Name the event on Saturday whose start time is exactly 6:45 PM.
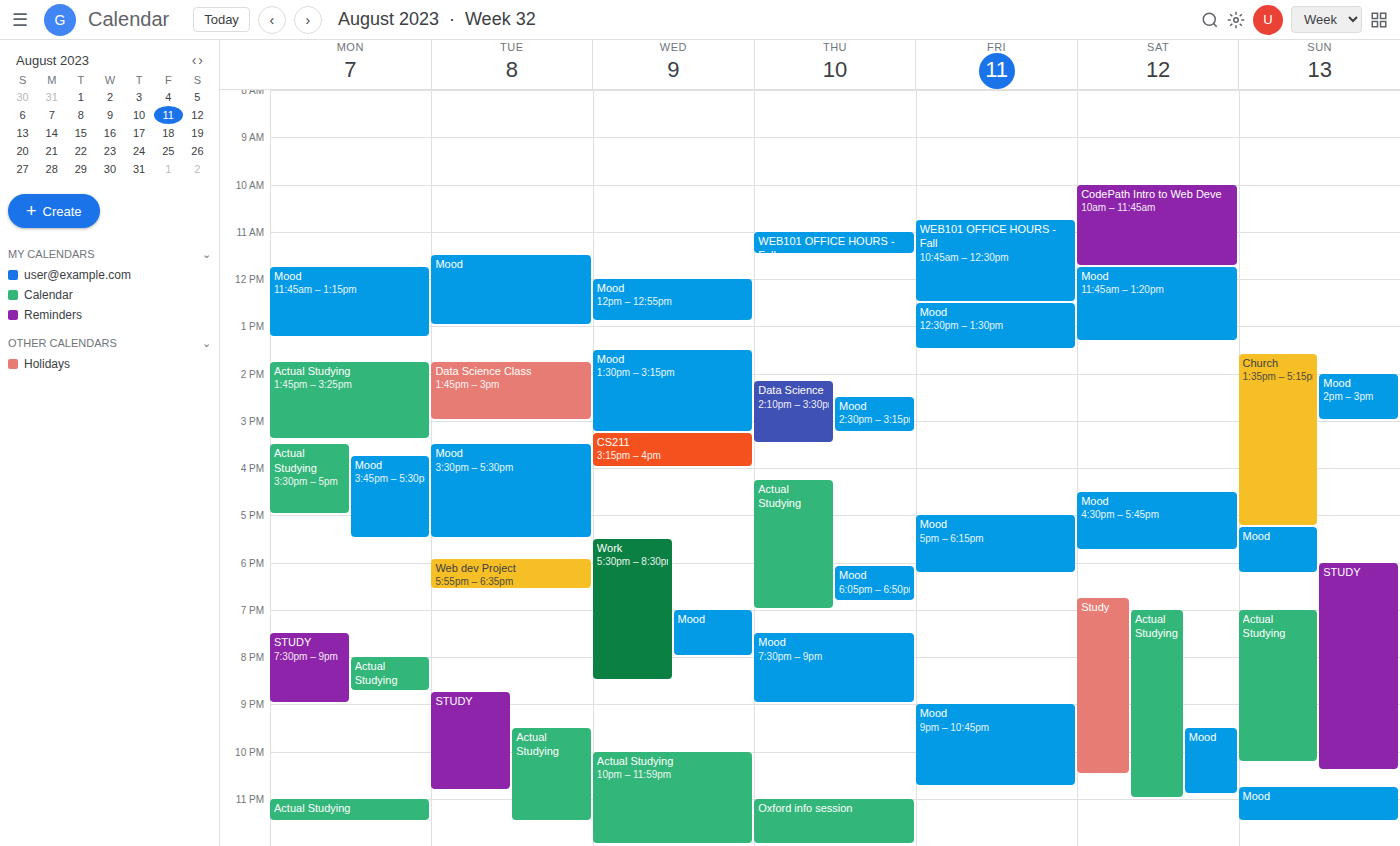
"Study"